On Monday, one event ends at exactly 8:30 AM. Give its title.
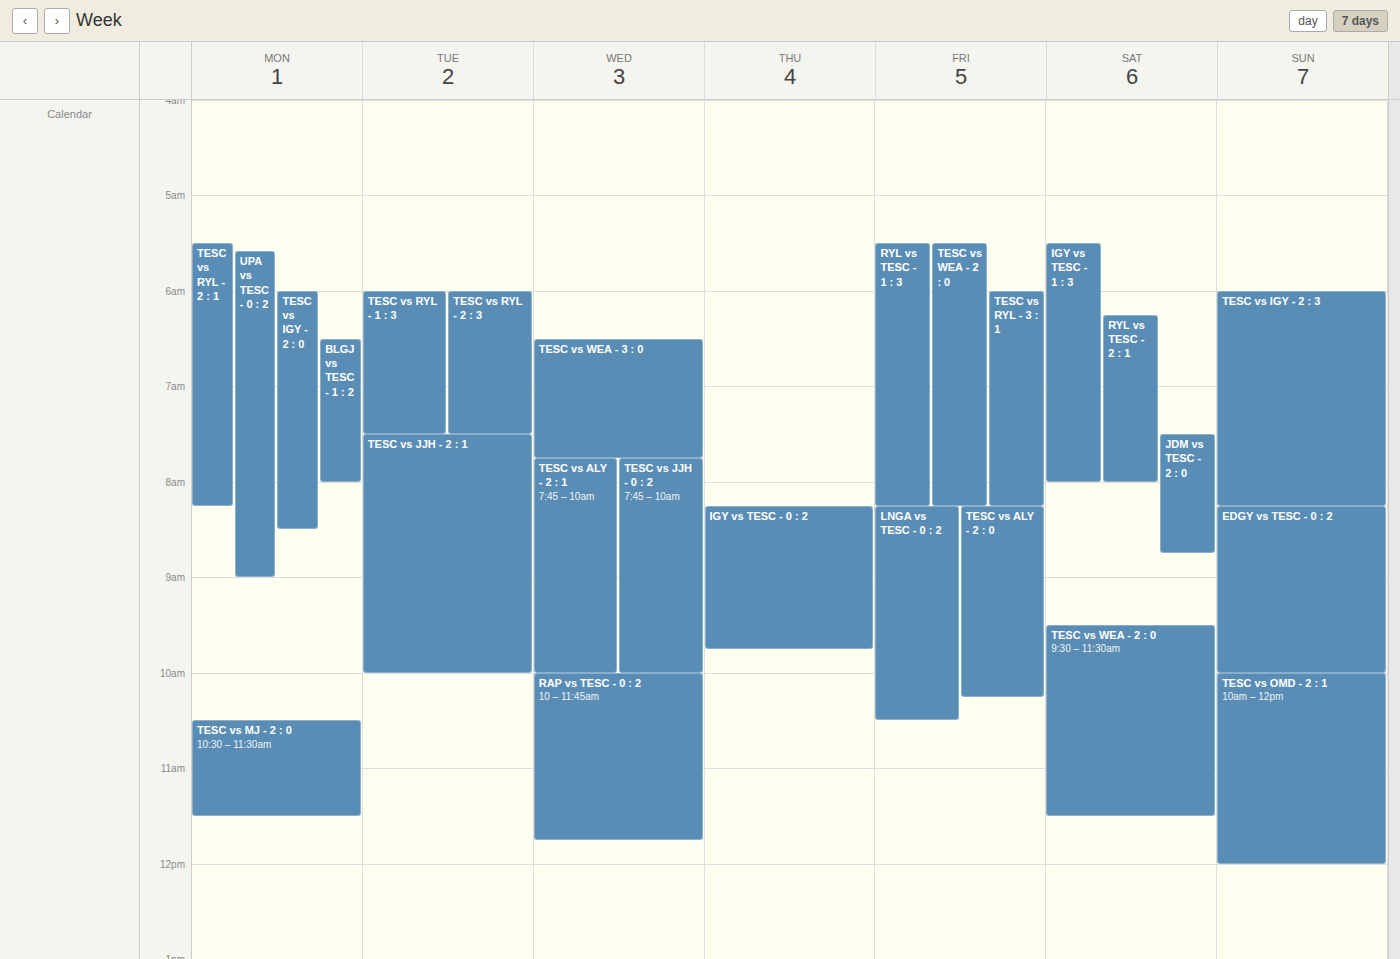
"TESC vs IGY - 2 : 0"